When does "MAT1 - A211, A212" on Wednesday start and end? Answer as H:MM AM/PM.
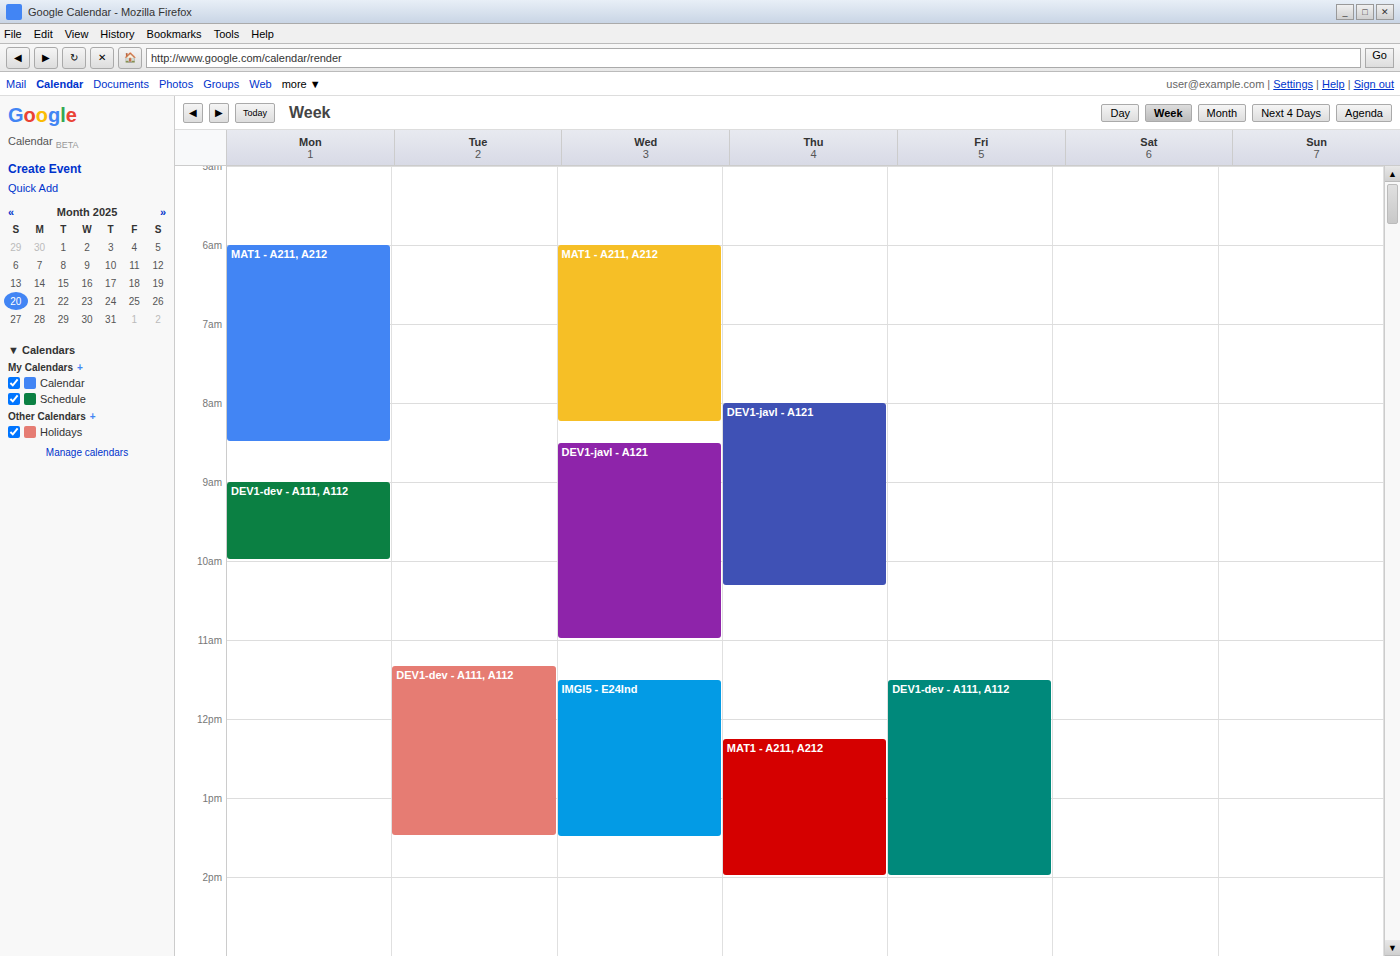
6:00 AM to 8:15 AM